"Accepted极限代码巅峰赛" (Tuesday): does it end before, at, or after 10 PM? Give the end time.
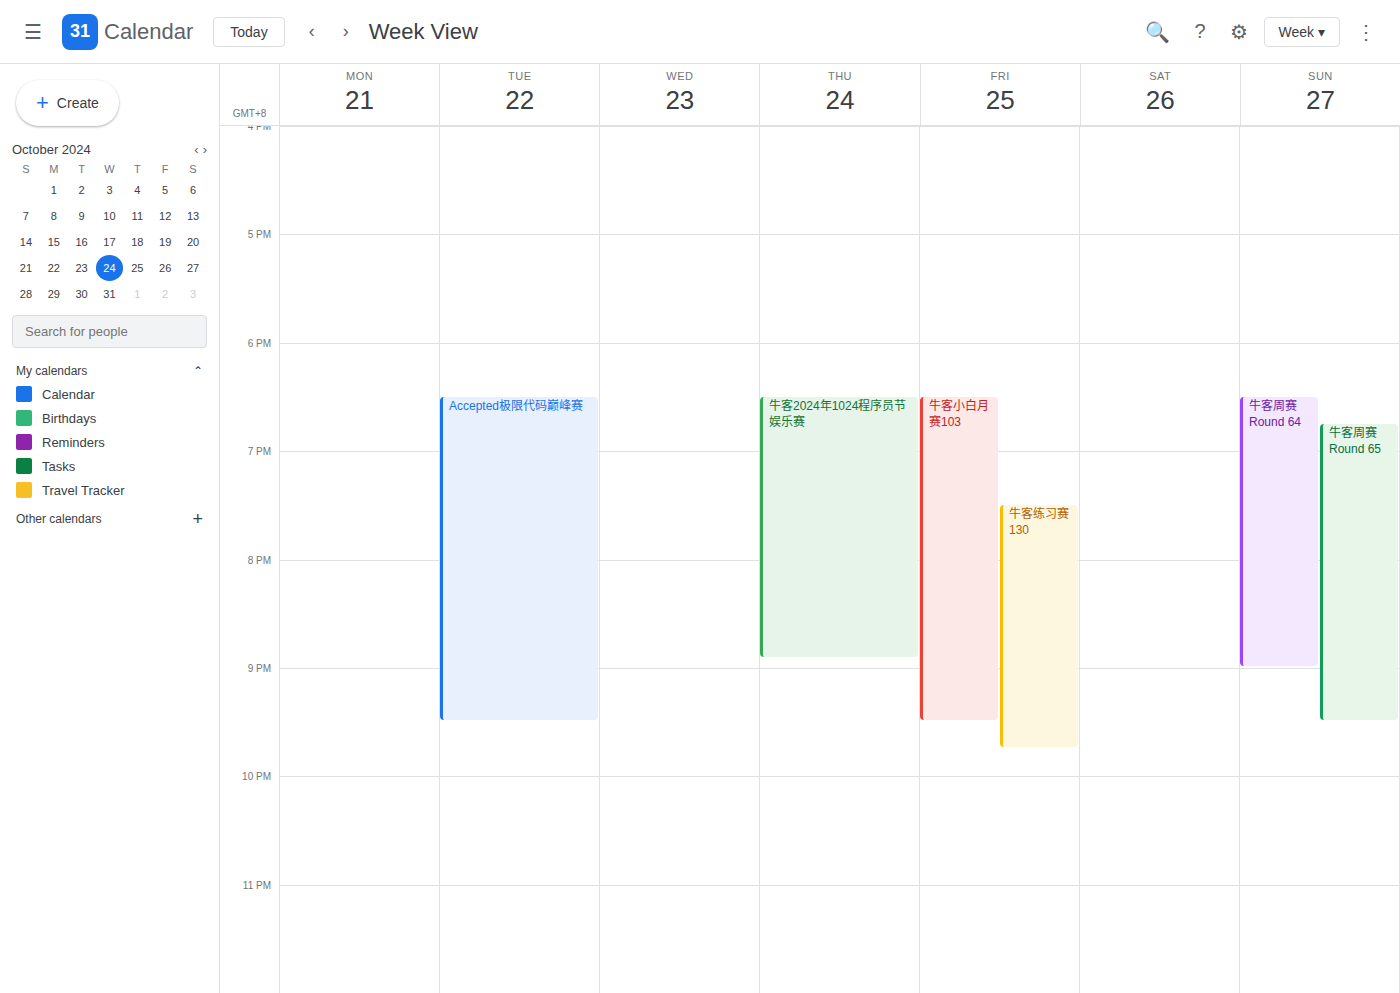
9:30 PM -- before 10 PM, 30 minutes above the 10 PM line.